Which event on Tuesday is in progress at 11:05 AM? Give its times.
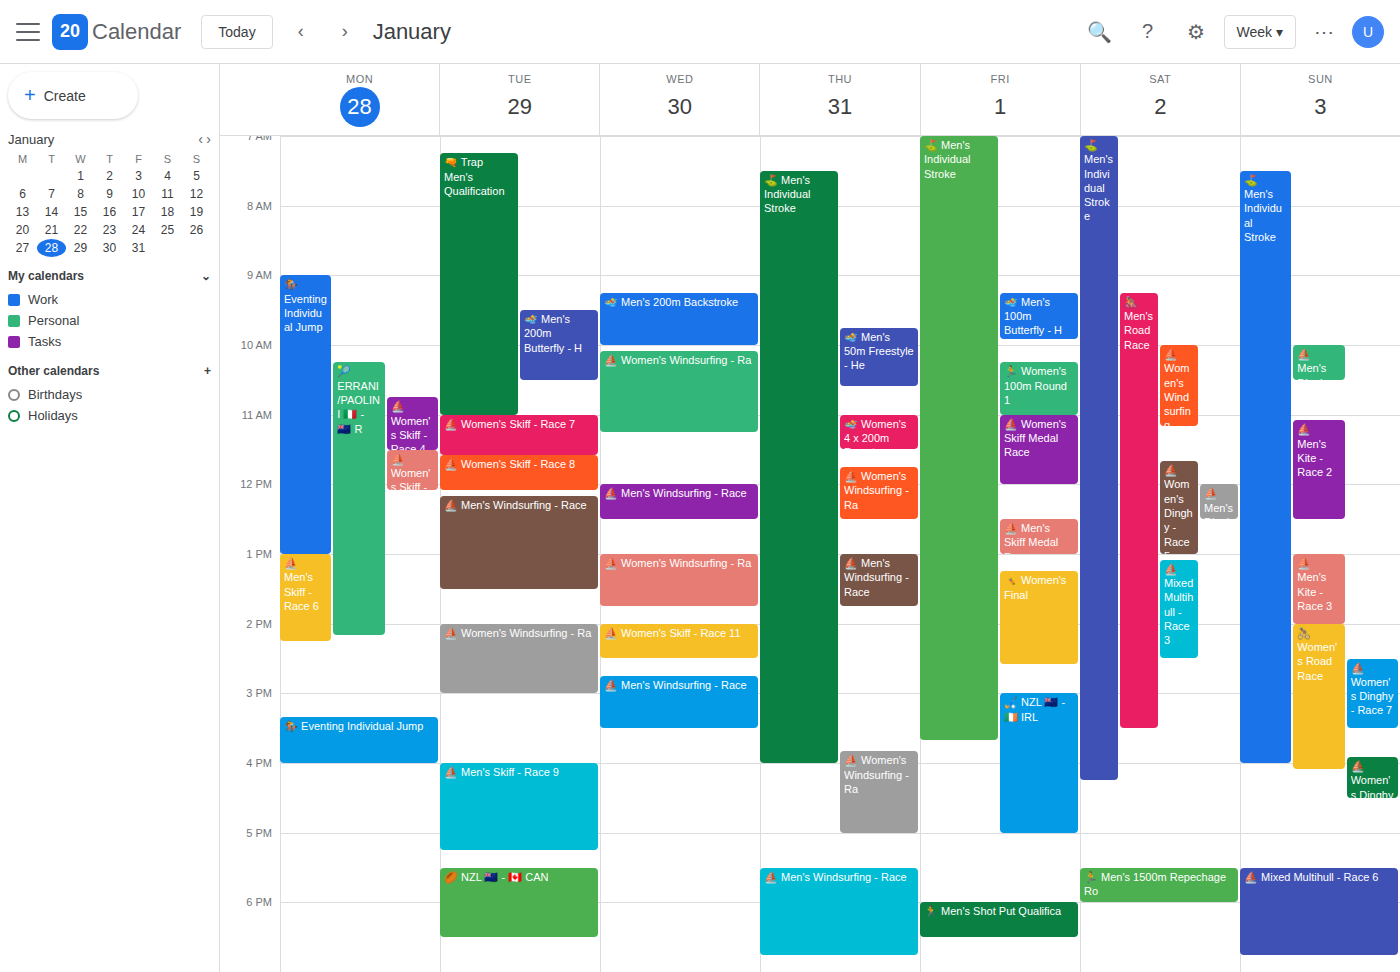
"⛵ Women's Skiff - Race 7", 11:00 AM to 11:35 AM